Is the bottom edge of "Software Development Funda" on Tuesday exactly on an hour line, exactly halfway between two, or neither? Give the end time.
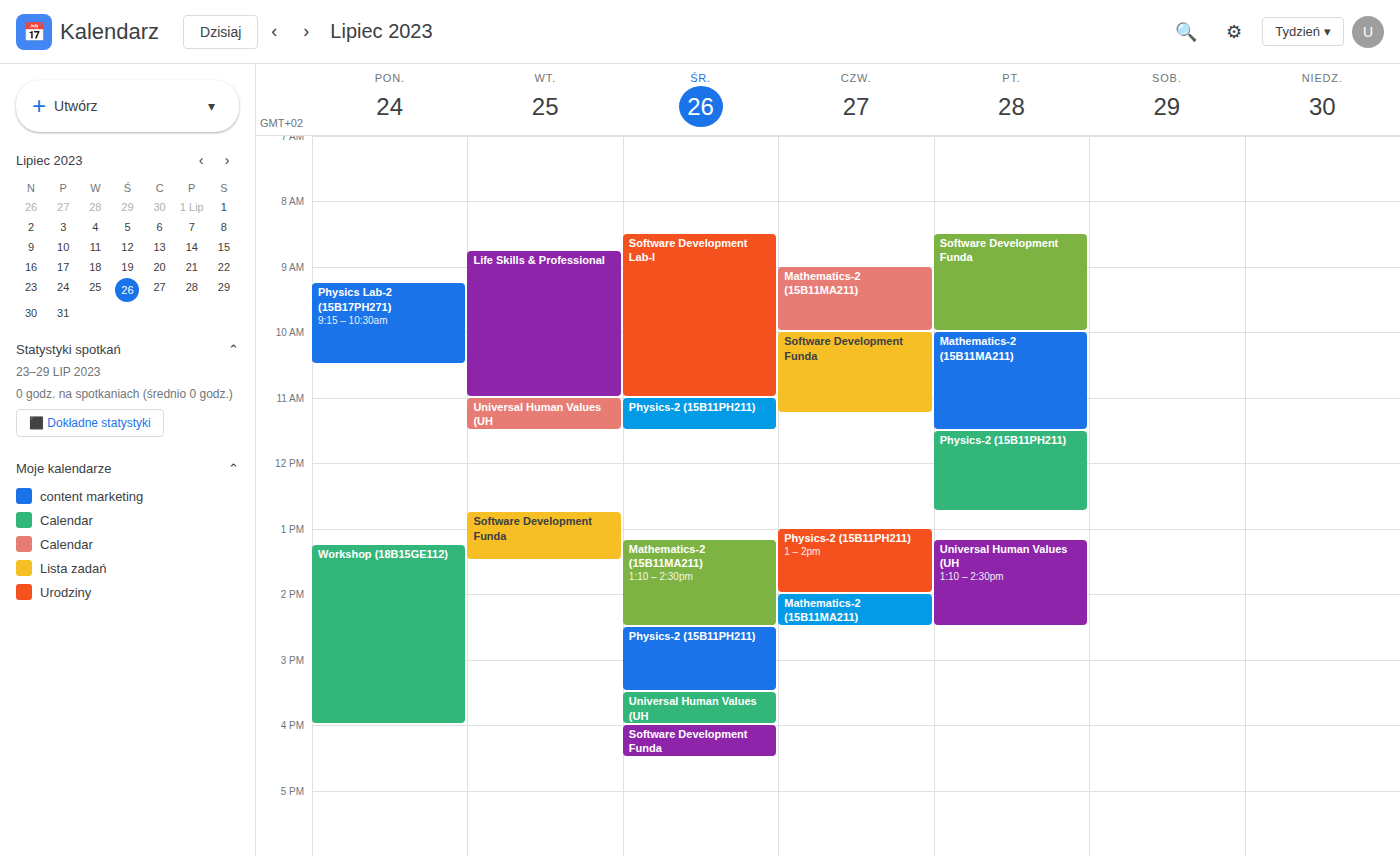
13:30 -- halfway between the 13:00 and 14:00 lines.